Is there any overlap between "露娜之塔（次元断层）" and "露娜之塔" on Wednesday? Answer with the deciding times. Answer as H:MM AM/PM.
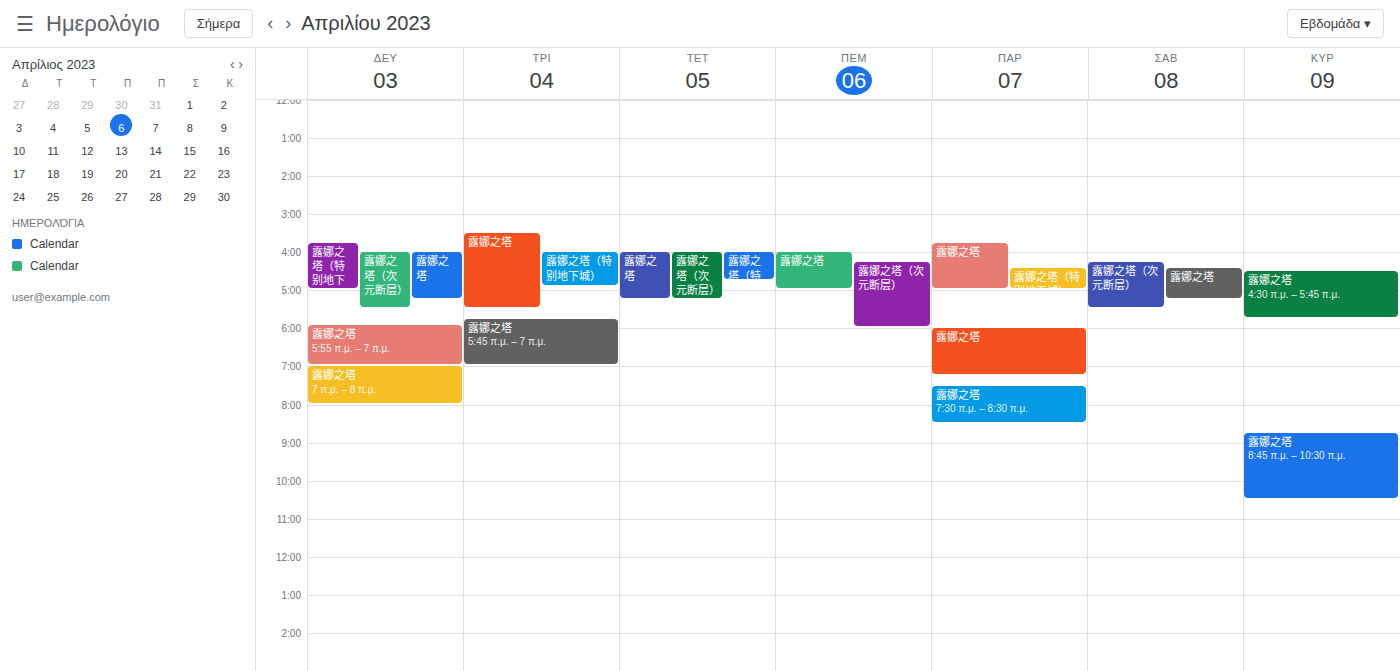
"露娜之塔" runs 4:00 AM to 5:15 AM, inside "露娜之塔（次元断层）" -- they overlap.